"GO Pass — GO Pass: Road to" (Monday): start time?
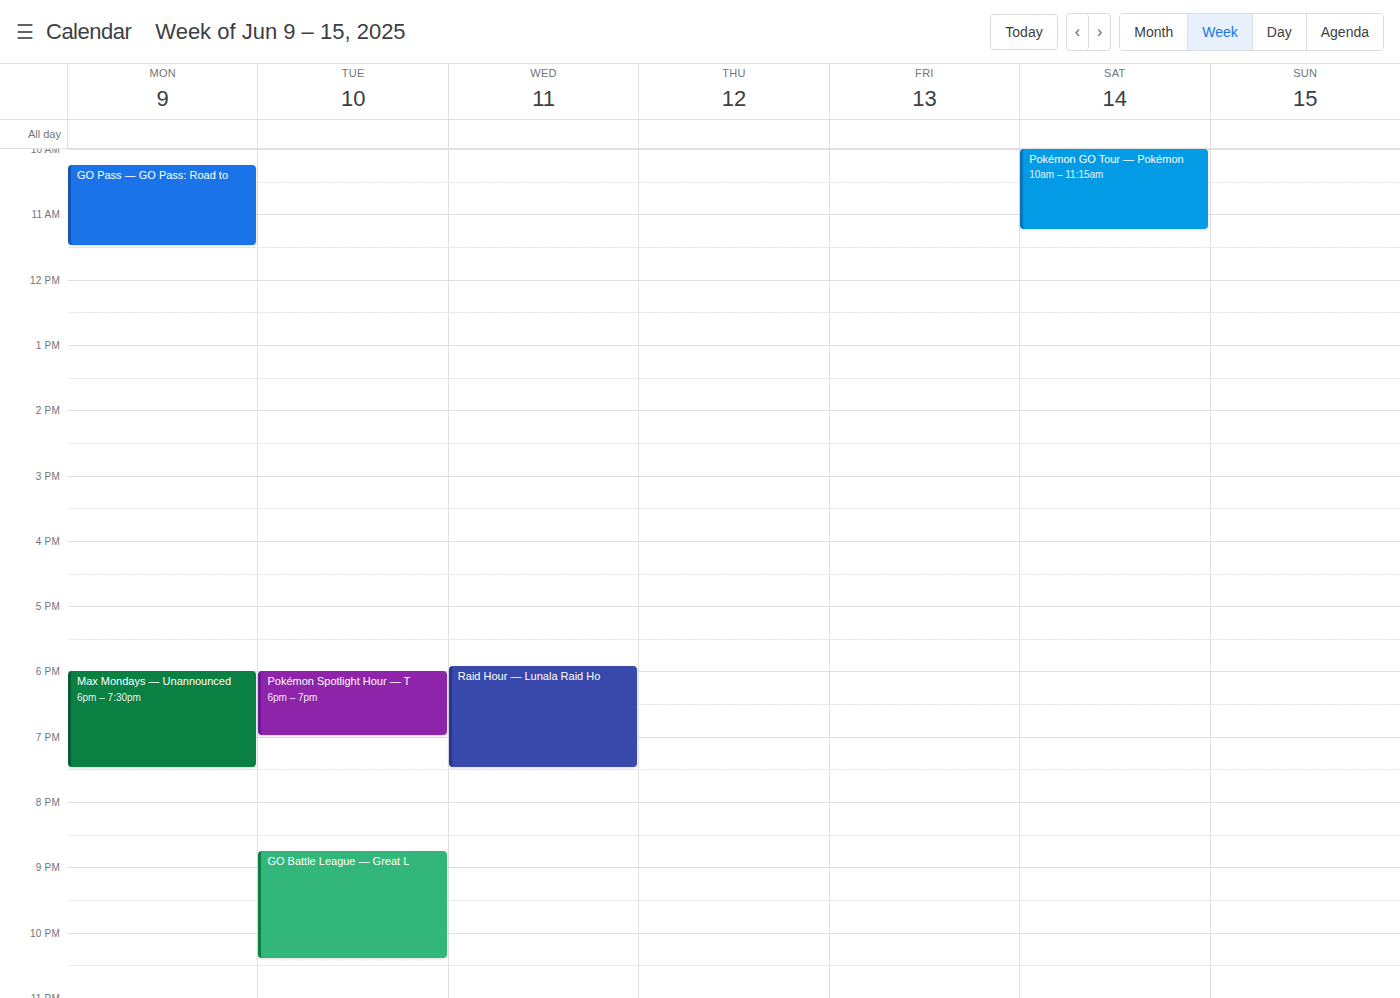
10:15 AM